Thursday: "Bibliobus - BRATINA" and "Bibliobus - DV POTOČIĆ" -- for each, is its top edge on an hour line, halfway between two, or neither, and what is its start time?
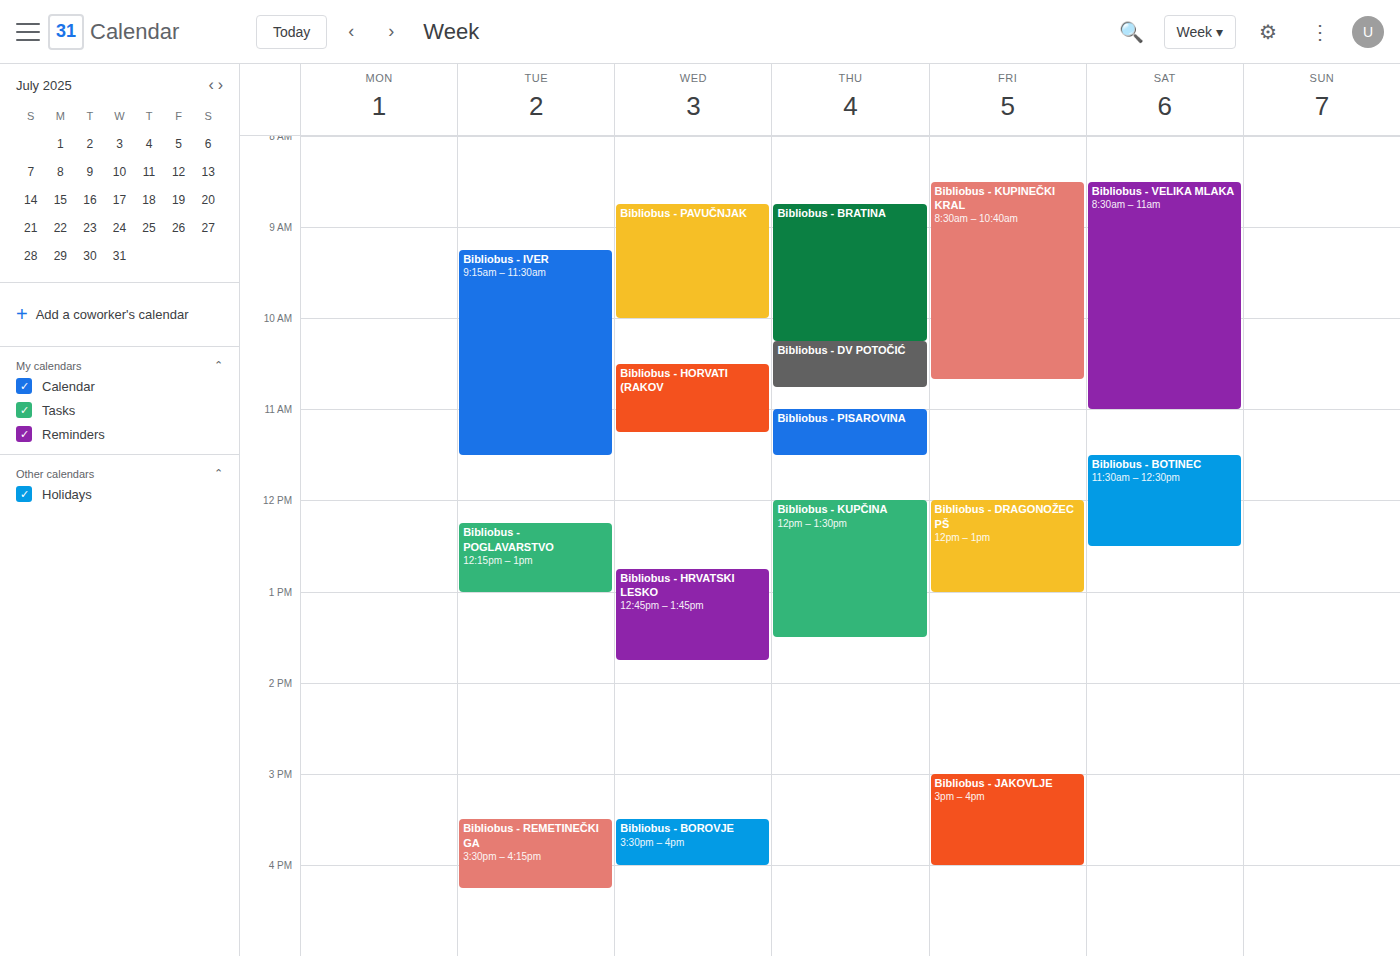
"Bibliobus - BRATINA": 8:45 AM, neither: three quarters of the way from the 8 AM line to the 9 AM line. "Bibliobus - DV POTOČIĆ": 10:15 AM, neither: a quarter of the way from the 10 AM line to the 11 AM line.